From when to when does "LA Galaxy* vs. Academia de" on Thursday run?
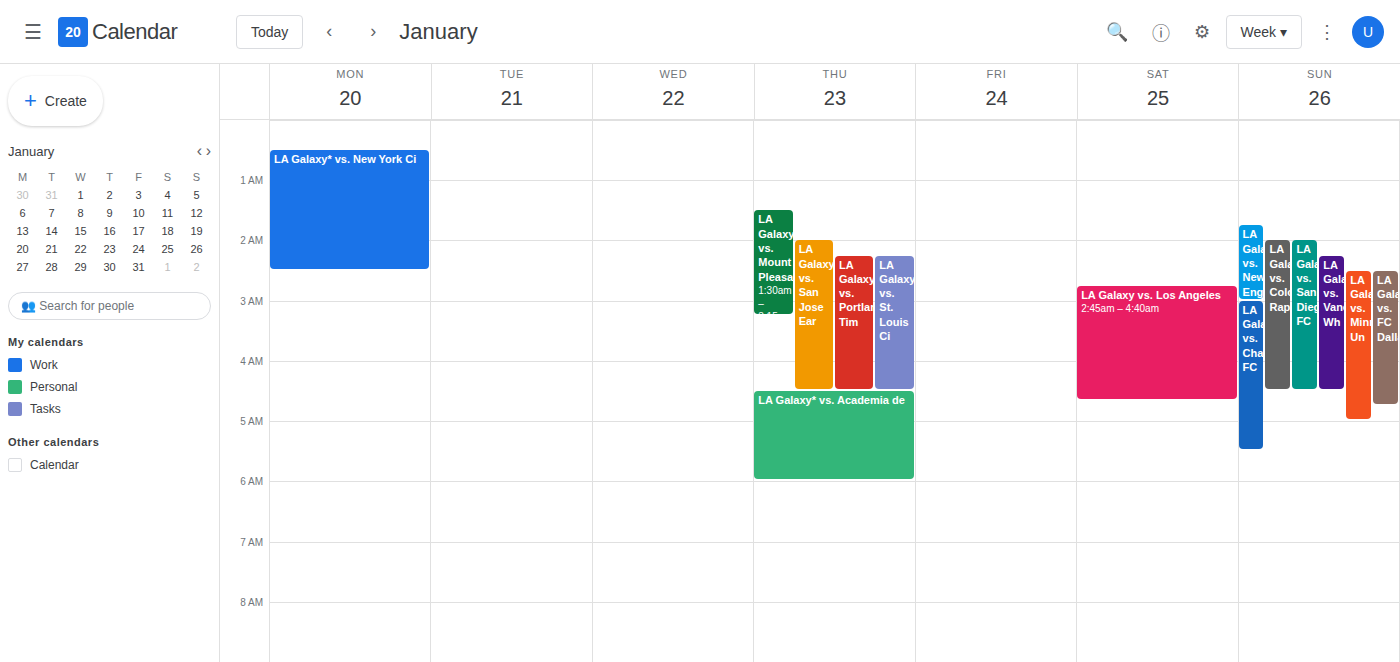
04:30 to 06:00